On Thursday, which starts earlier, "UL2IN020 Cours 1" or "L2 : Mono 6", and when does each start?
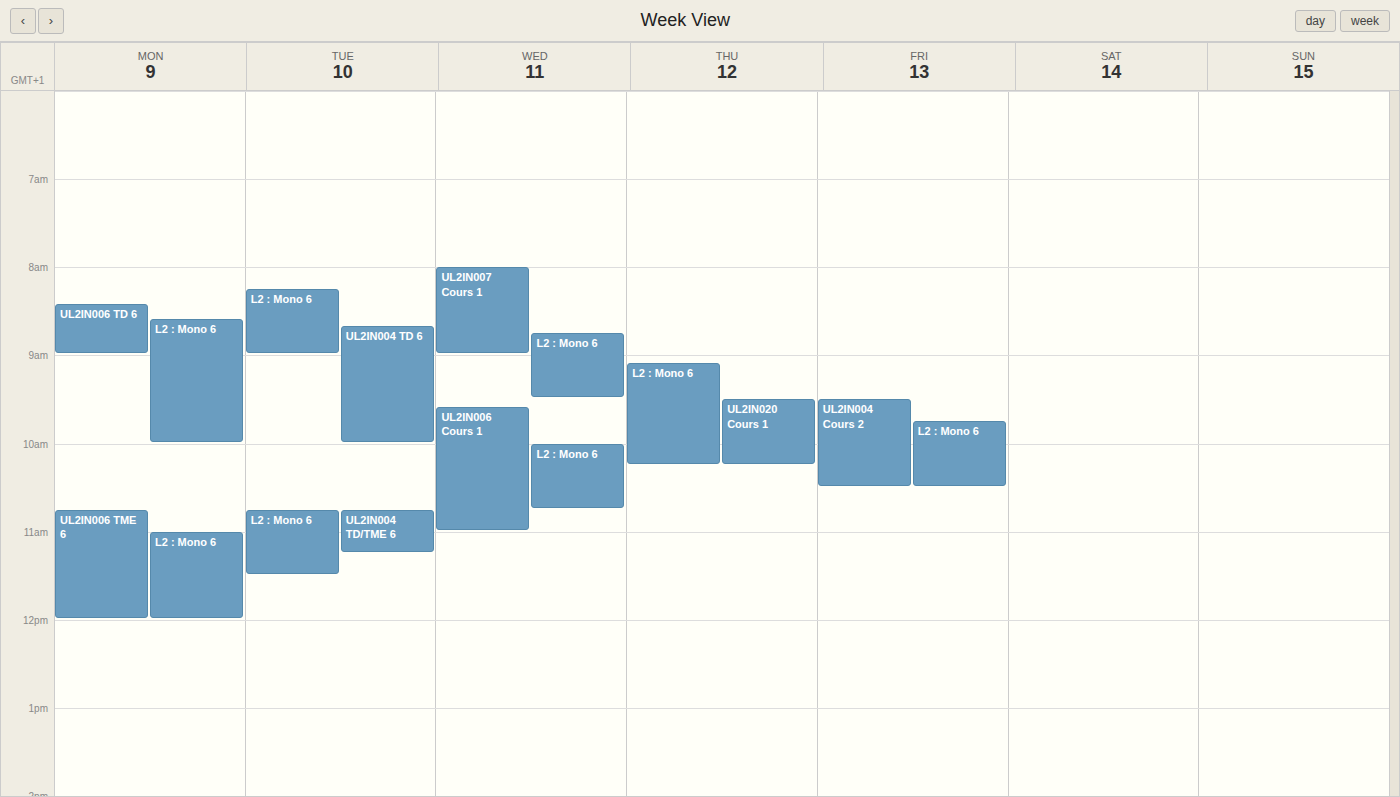
"L2 : Mono 6" 9:05 AM; "UL2IN020 Cours 1" 9:30 AM.